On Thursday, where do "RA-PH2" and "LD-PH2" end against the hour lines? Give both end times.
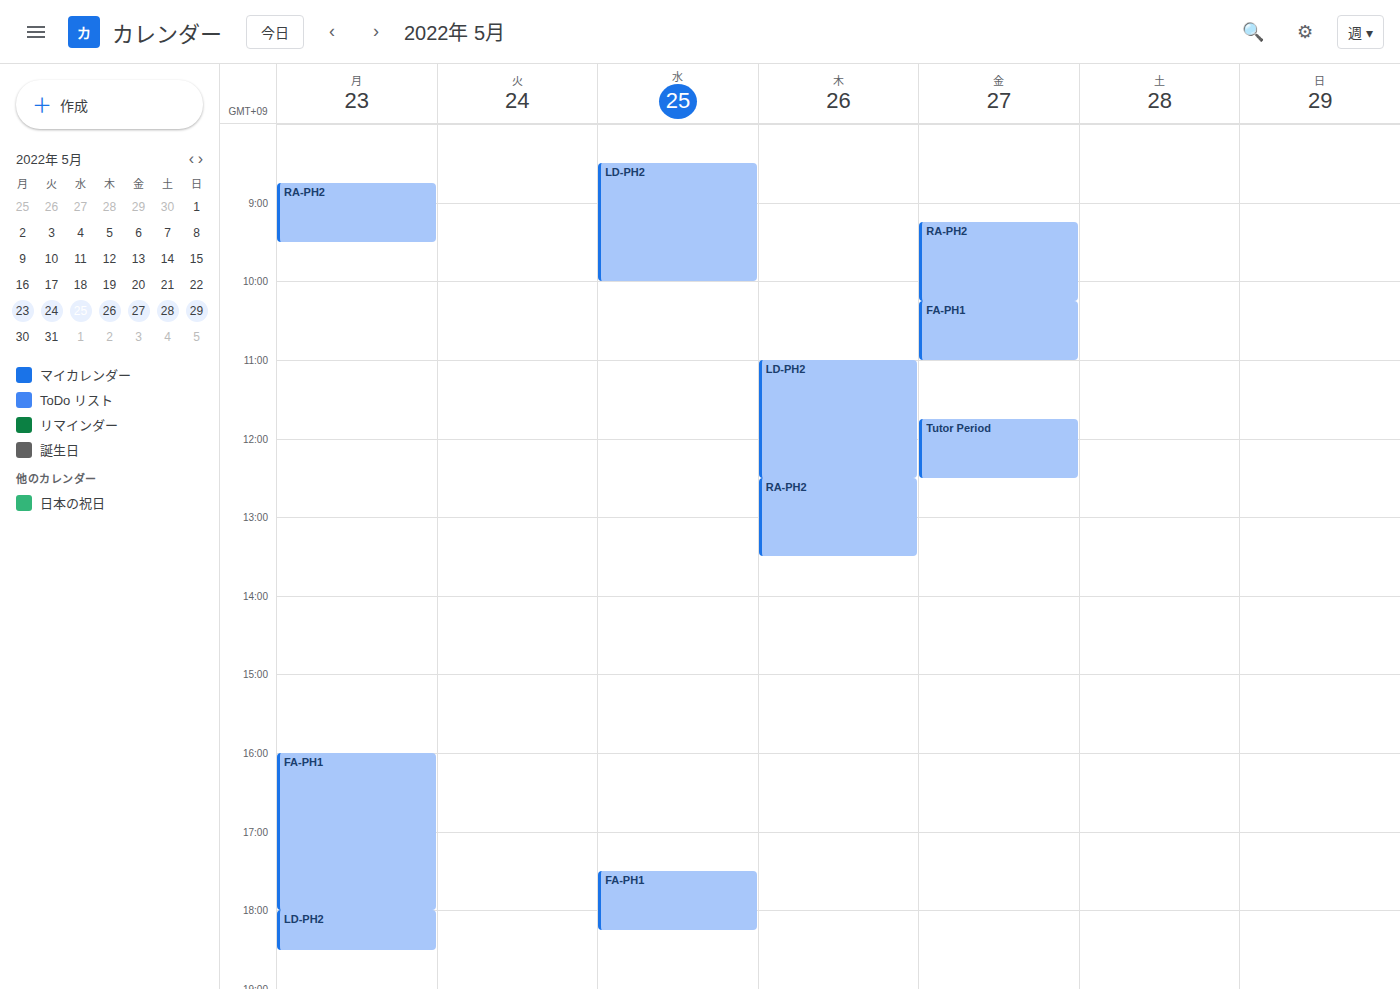
"RA-PH2": 1:30 PM, halfway between the 1 PM and 2 PM lines. "LD-PH2": 12:30 PM, halfway between the 12 PM and 1 PM lines.